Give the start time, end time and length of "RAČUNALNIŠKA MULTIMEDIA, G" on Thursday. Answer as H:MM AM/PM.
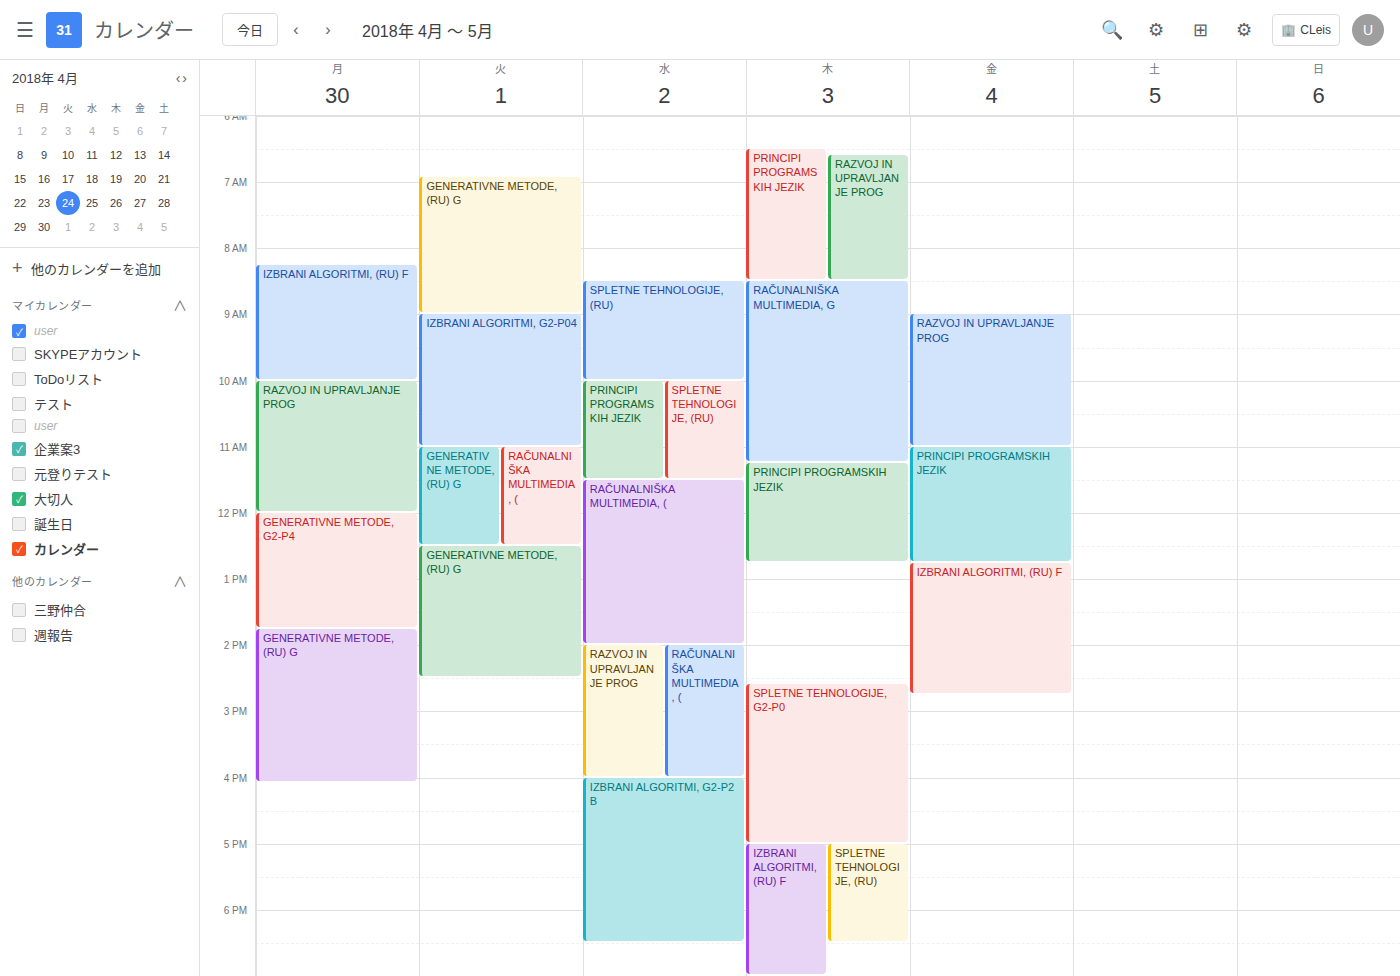
8:30 AM to 11:15 AM, 2 hours 45 minutes